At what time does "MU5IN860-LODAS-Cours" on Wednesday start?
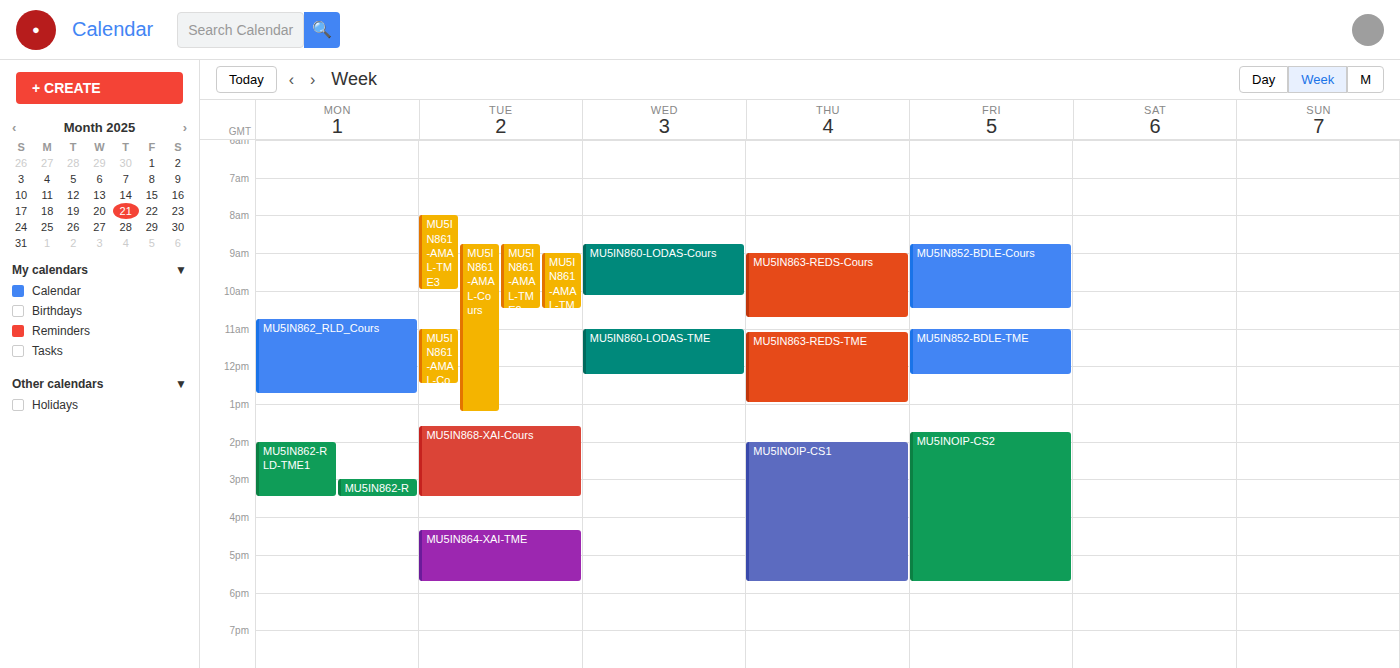
8:45 AM